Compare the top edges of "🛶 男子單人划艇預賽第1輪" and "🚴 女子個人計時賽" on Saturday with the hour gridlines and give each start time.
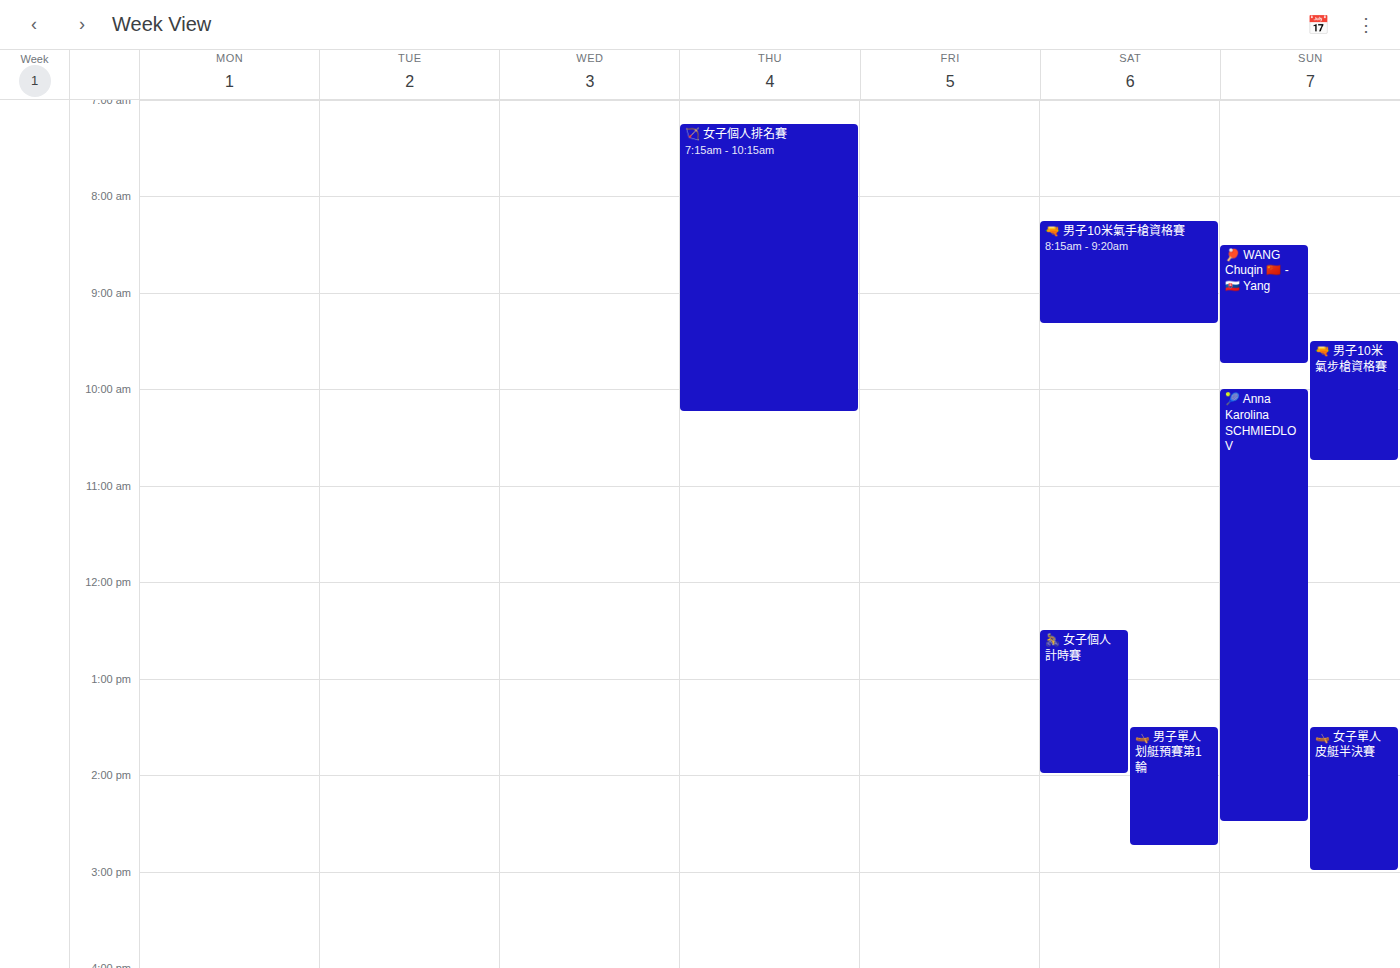
"🛶 男子單人划艇預賽第1輪": 1:30 PM, halfway between the 1 PM and 2 PM lines. "🚴 女子個人計時賽": 12:30 PM, halfway between the 12 PM and 1 PM lines.